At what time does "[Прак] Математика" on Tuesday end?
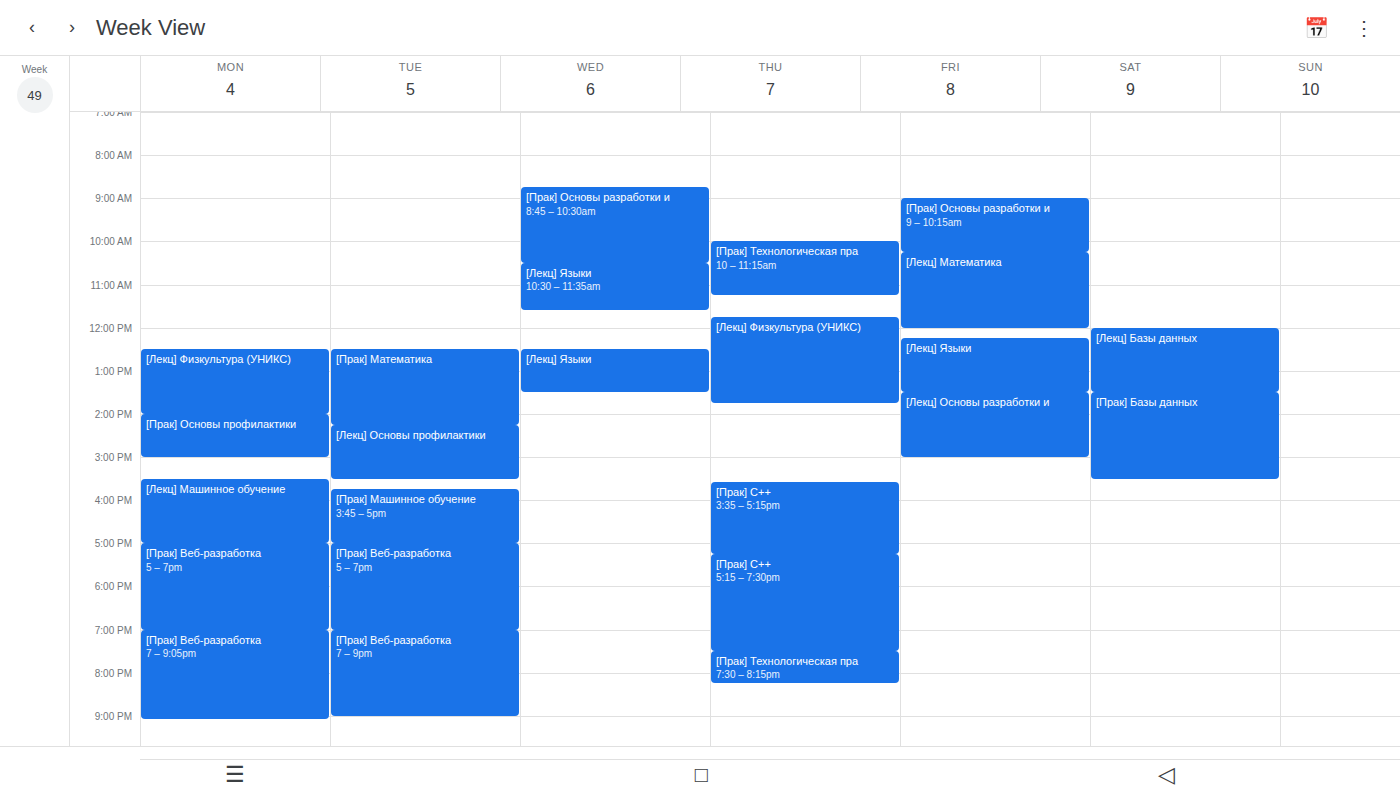
2:15 PM